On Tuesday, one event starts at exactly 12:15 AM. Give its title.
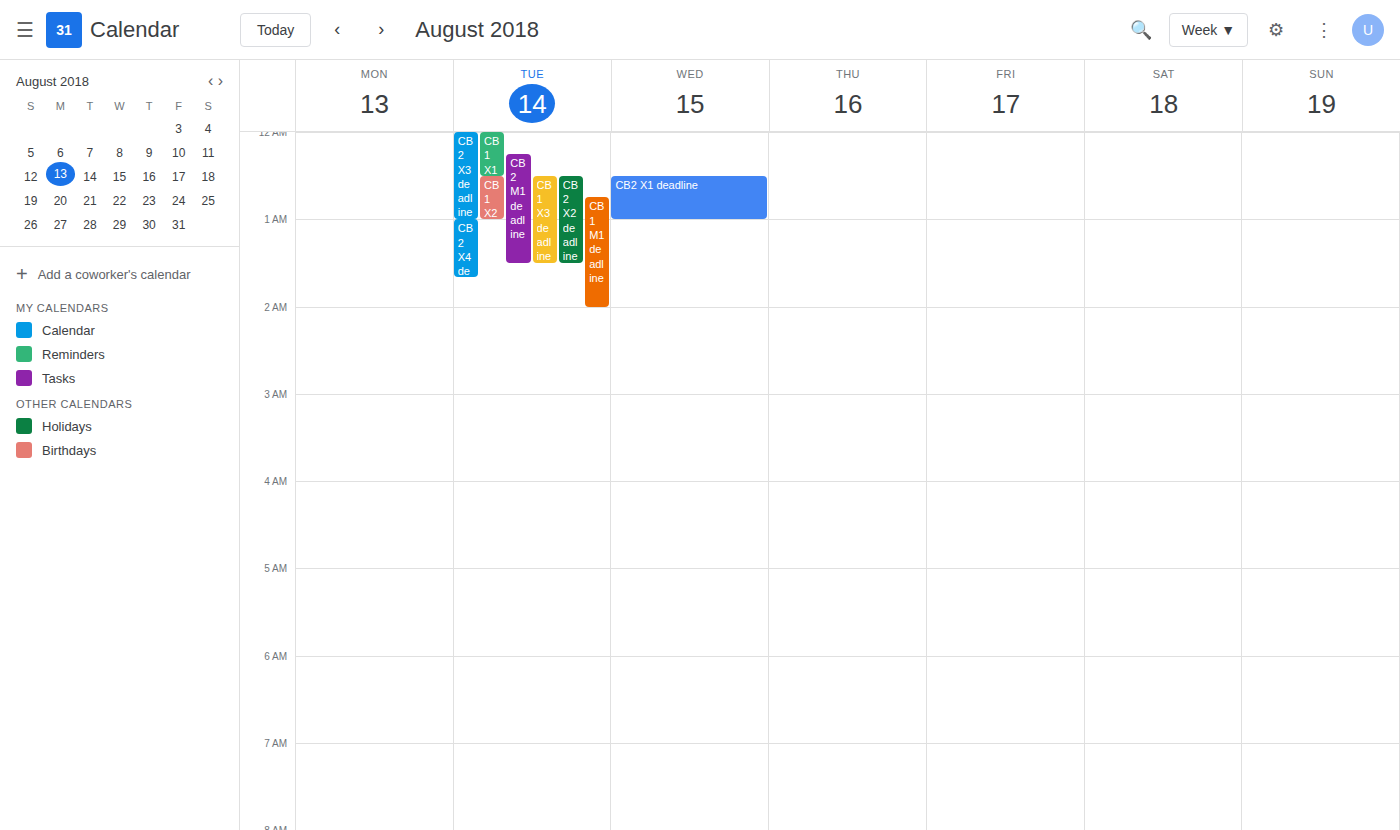
"CB2 M1 deadline"